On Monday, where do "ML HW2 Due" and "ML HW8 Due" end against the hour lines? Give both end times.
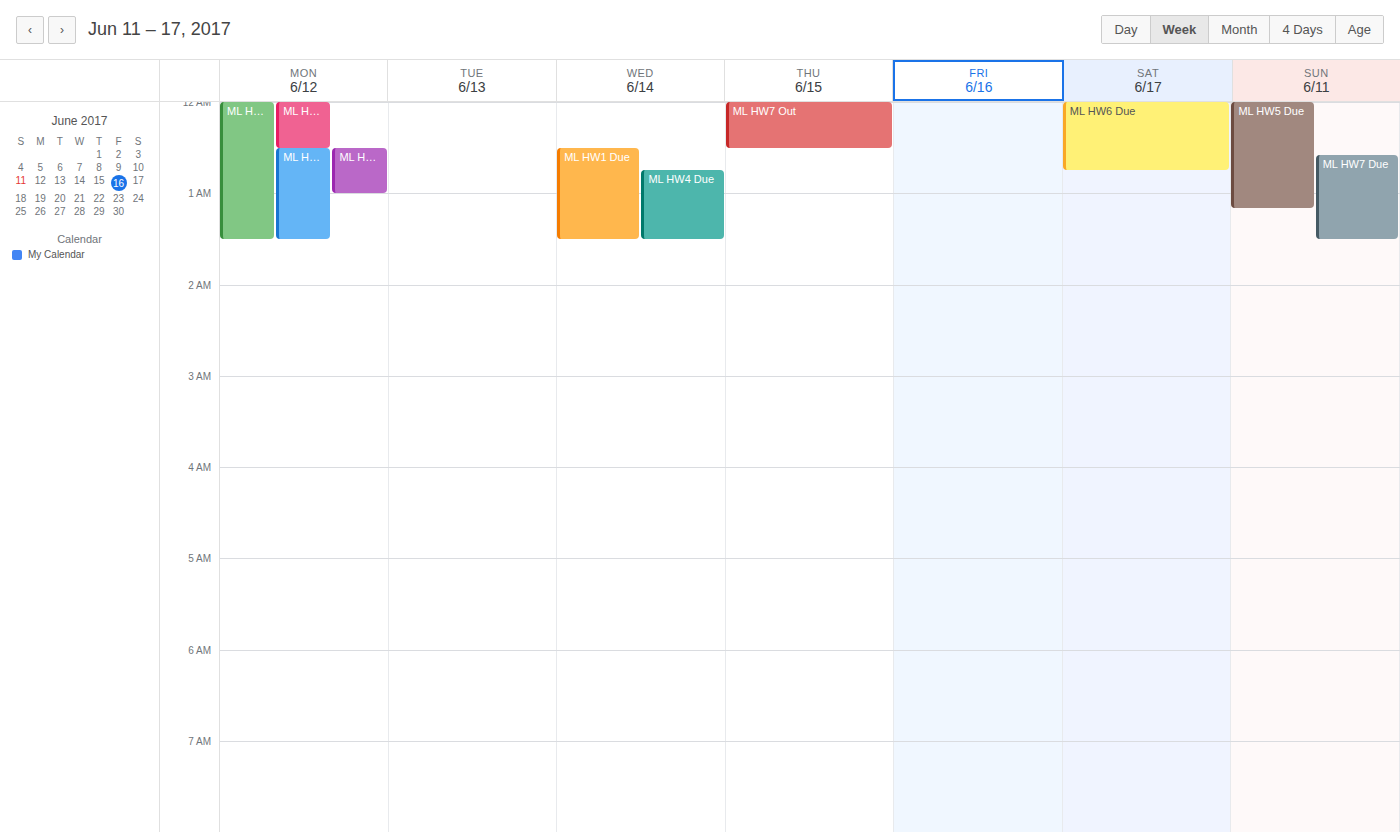
"ML HW2 Due": 1:00 AM, exactly on the 1 AM line. "ML HW8 Due": 1:30 AM, halfway between the 1 AM and 2 AM lines.